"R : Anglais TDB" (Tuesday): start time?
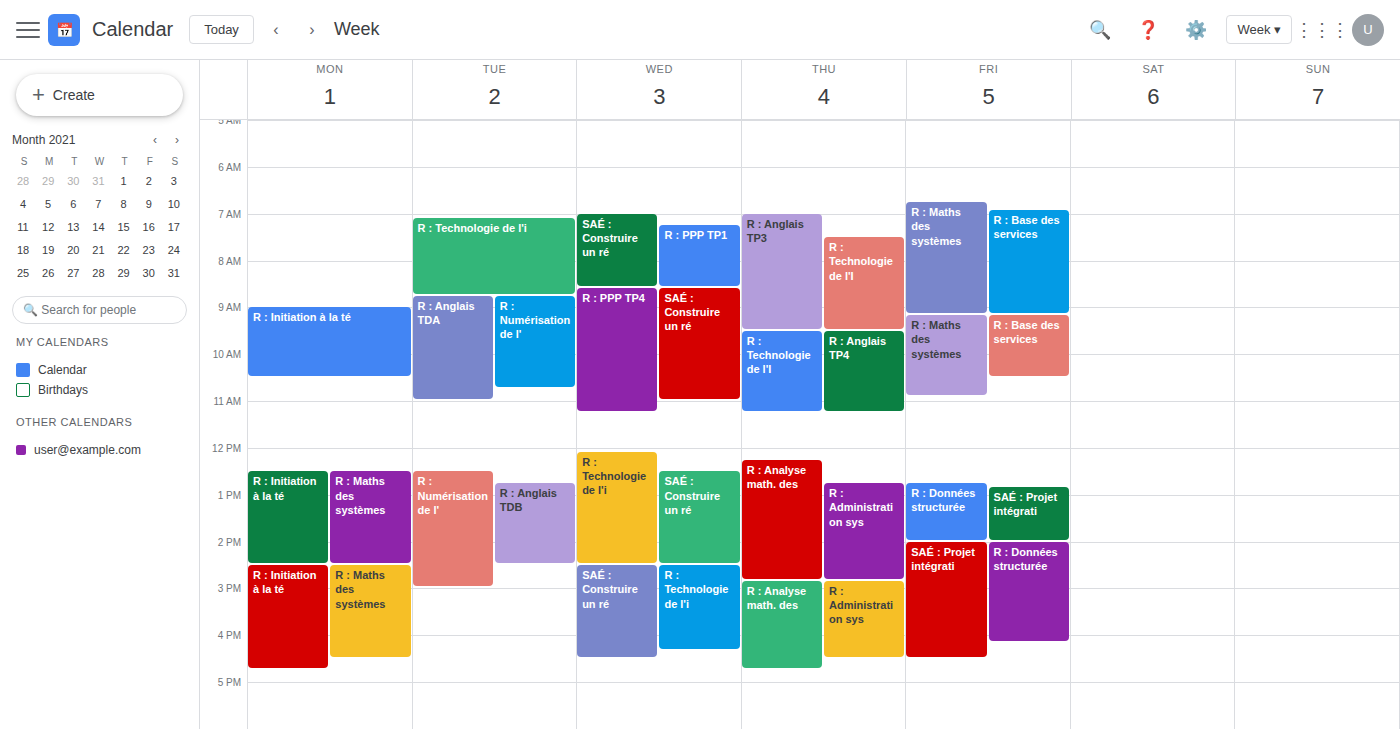
12:45 PM